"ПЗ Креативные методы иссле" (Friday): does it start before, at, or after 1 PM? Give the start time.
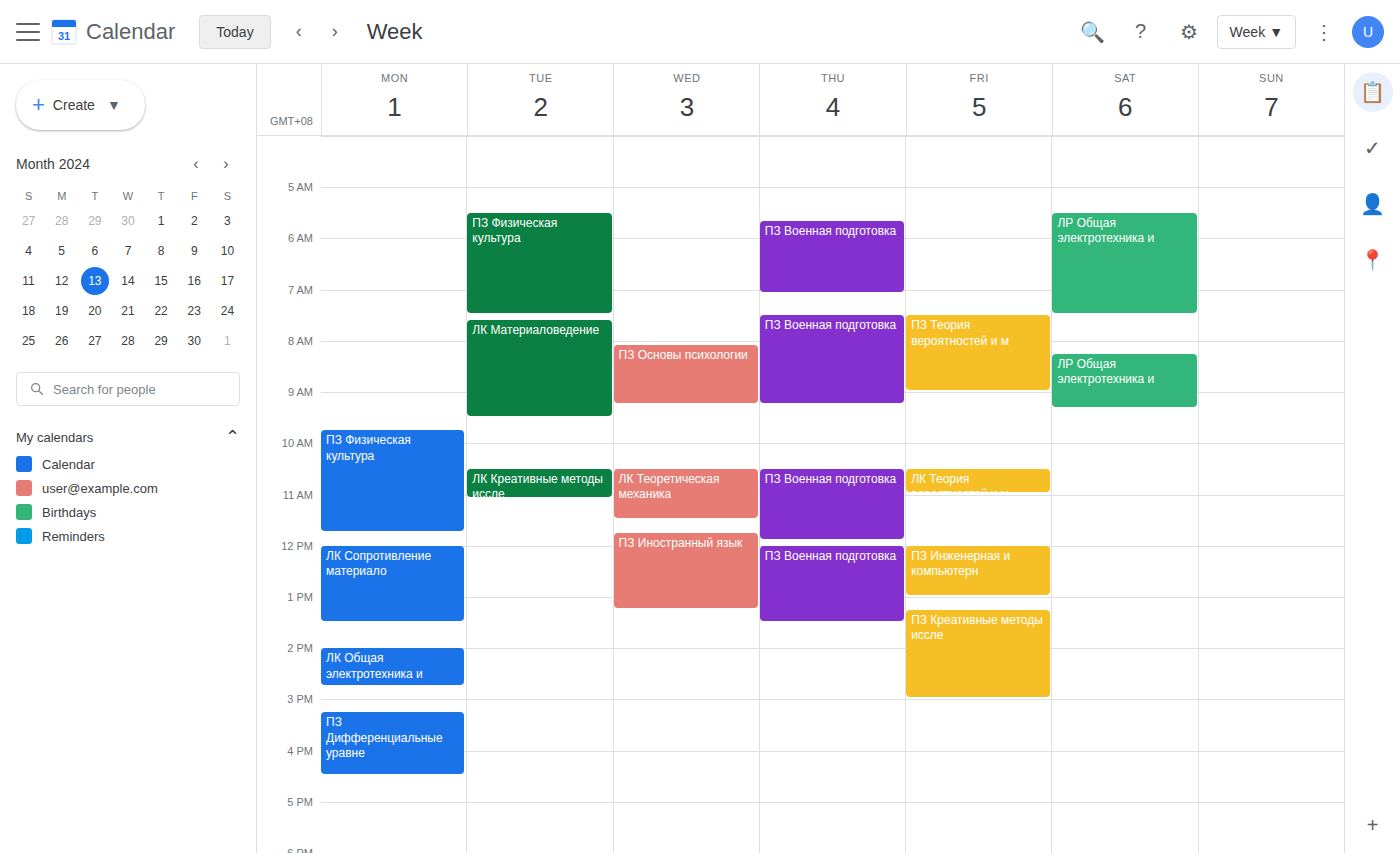
1:15 PM -- after 1 PM, 15 minutes below the 1 PM line.